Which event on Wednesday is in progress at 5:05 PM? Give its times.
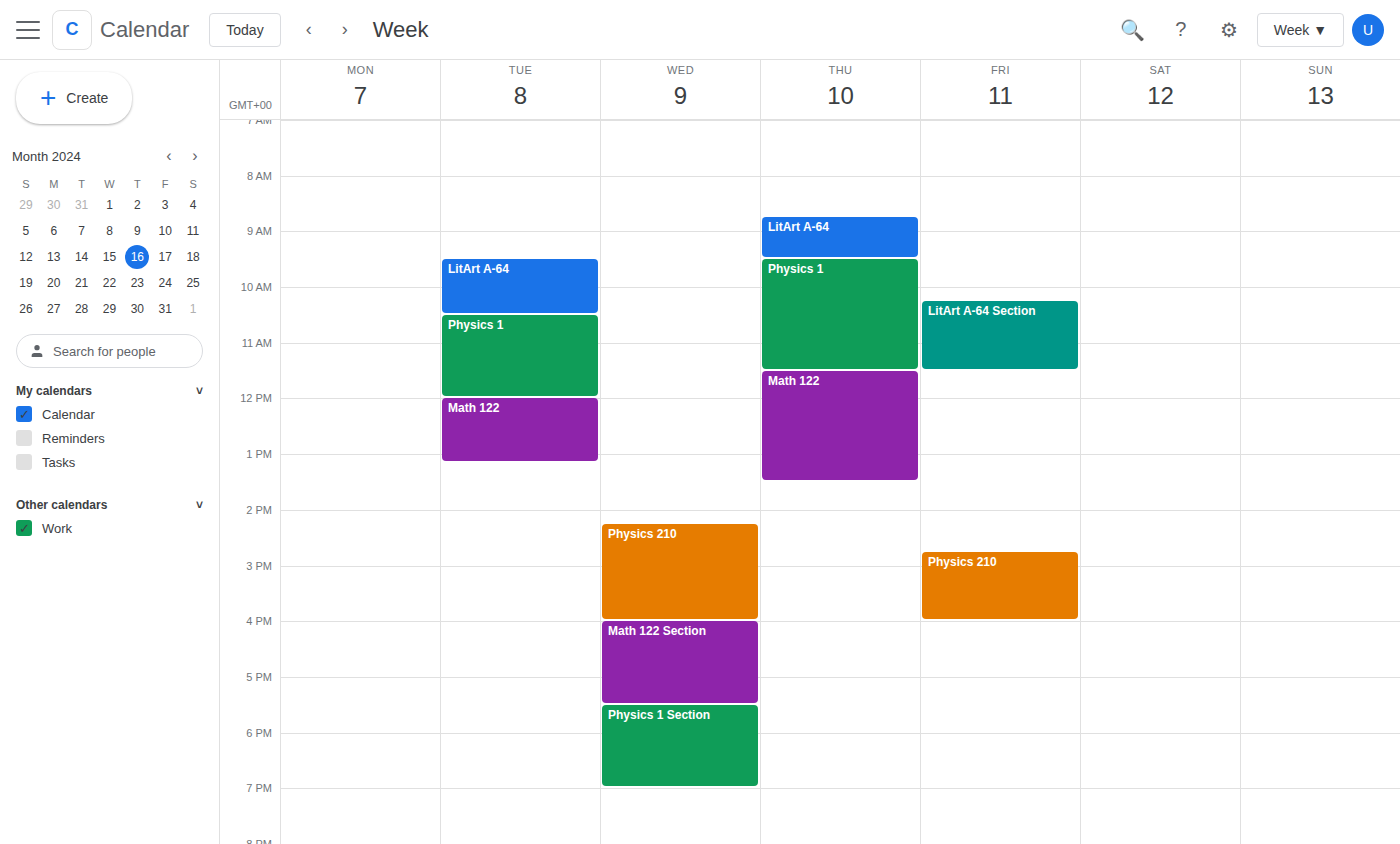
"Math 122 Section", 4:00 PM to 5:30 PM